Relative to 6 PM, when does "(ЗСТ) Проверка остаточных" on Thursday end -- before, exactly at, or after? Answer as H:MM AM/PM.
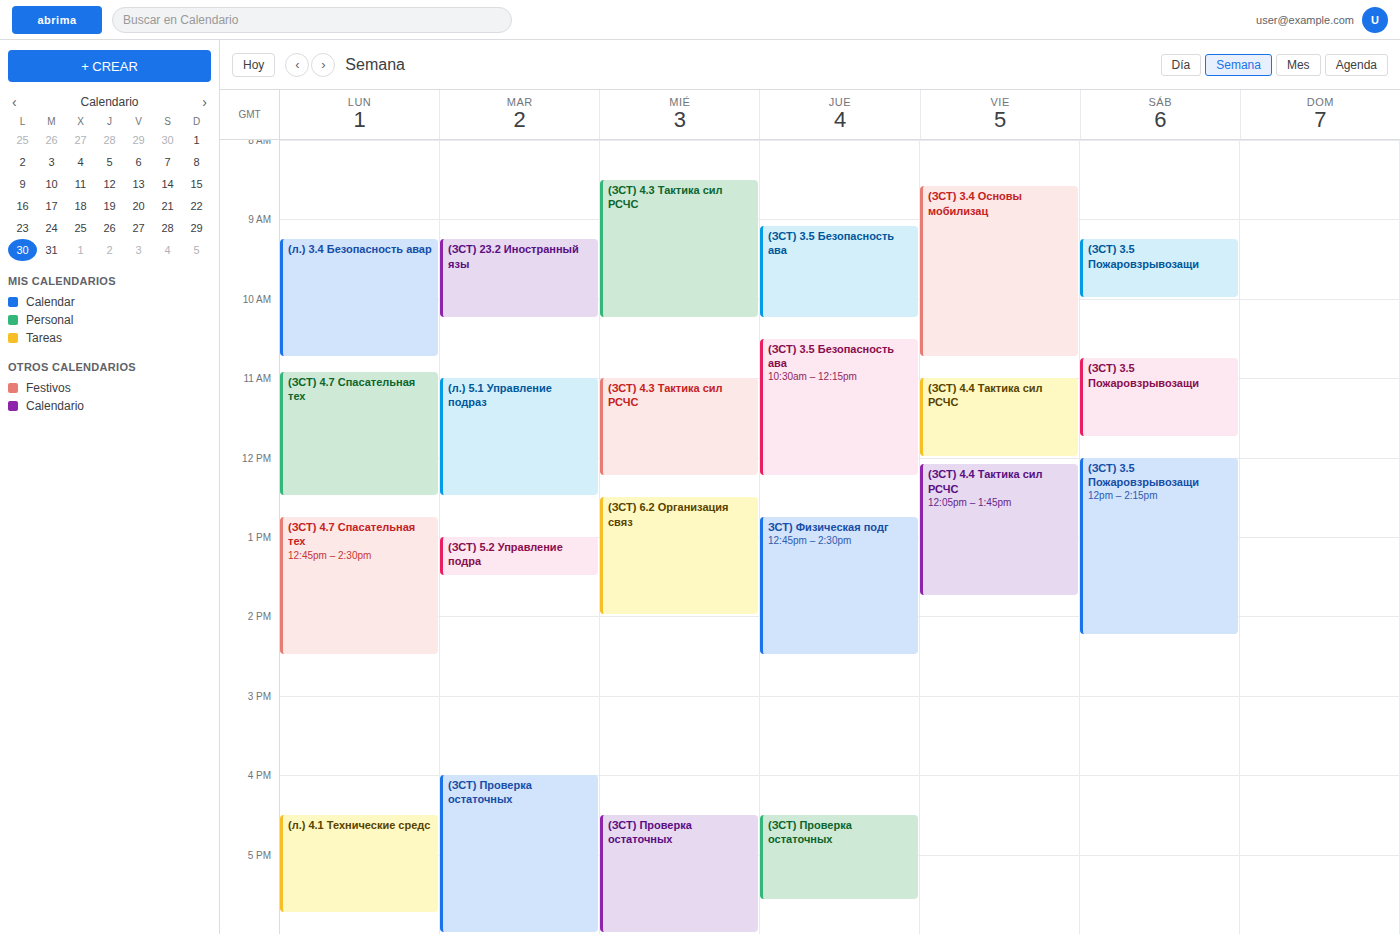
5:35 PM -- before 6 PM, 25 minutes above the 6 PM line.